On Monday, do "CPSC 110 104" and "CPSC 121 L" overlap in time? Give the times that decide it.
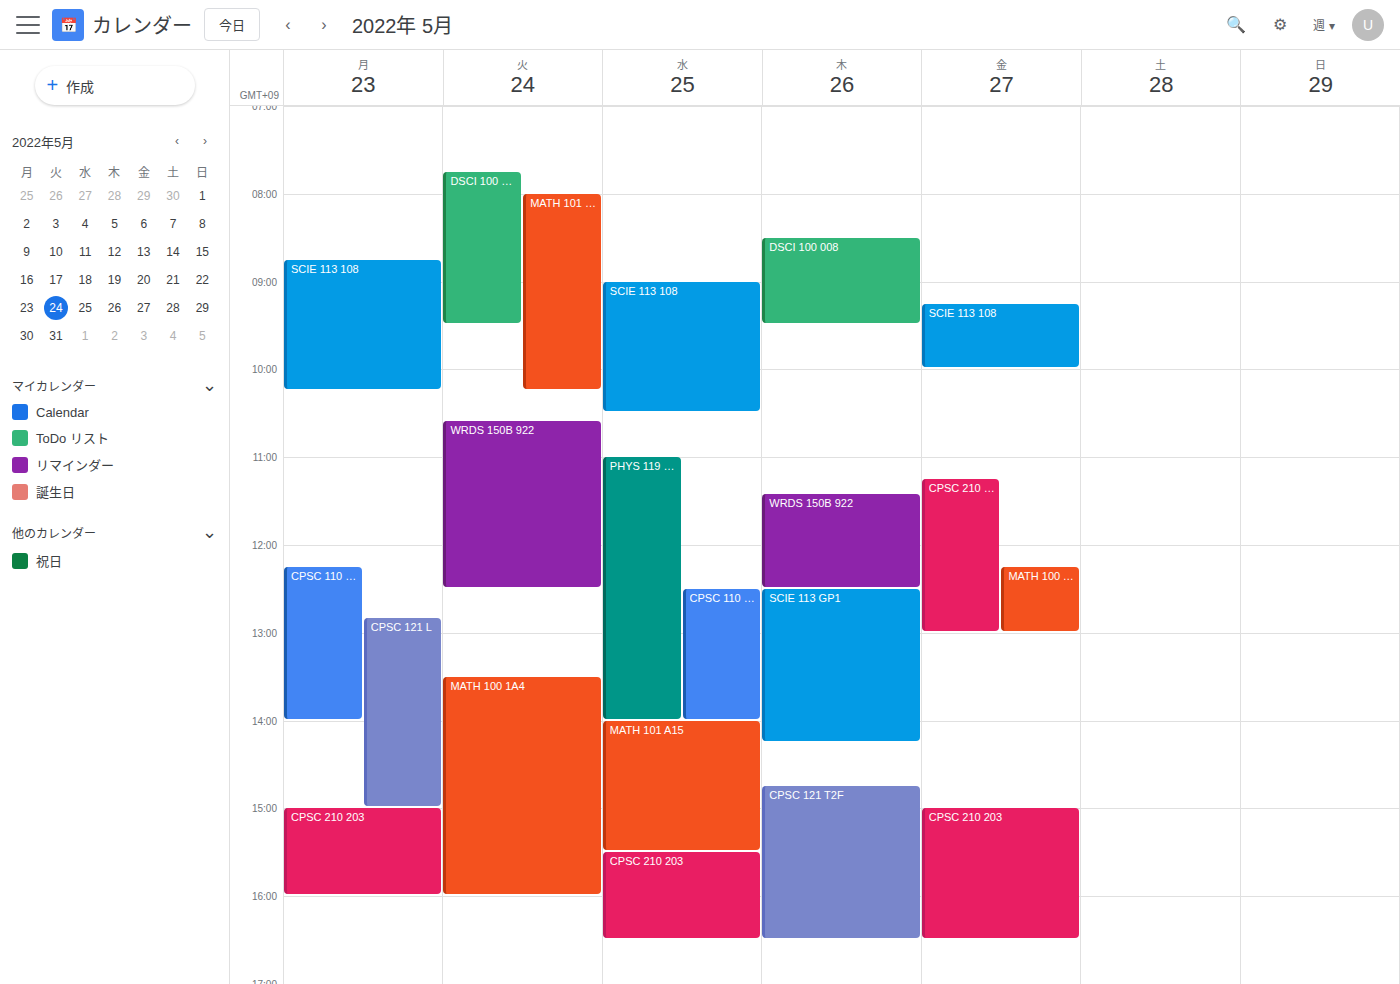
"CPSC 121 L" starts at 12:50 PM, before "CPSC 110 104" ends at 2:00 PM -- they overlap.